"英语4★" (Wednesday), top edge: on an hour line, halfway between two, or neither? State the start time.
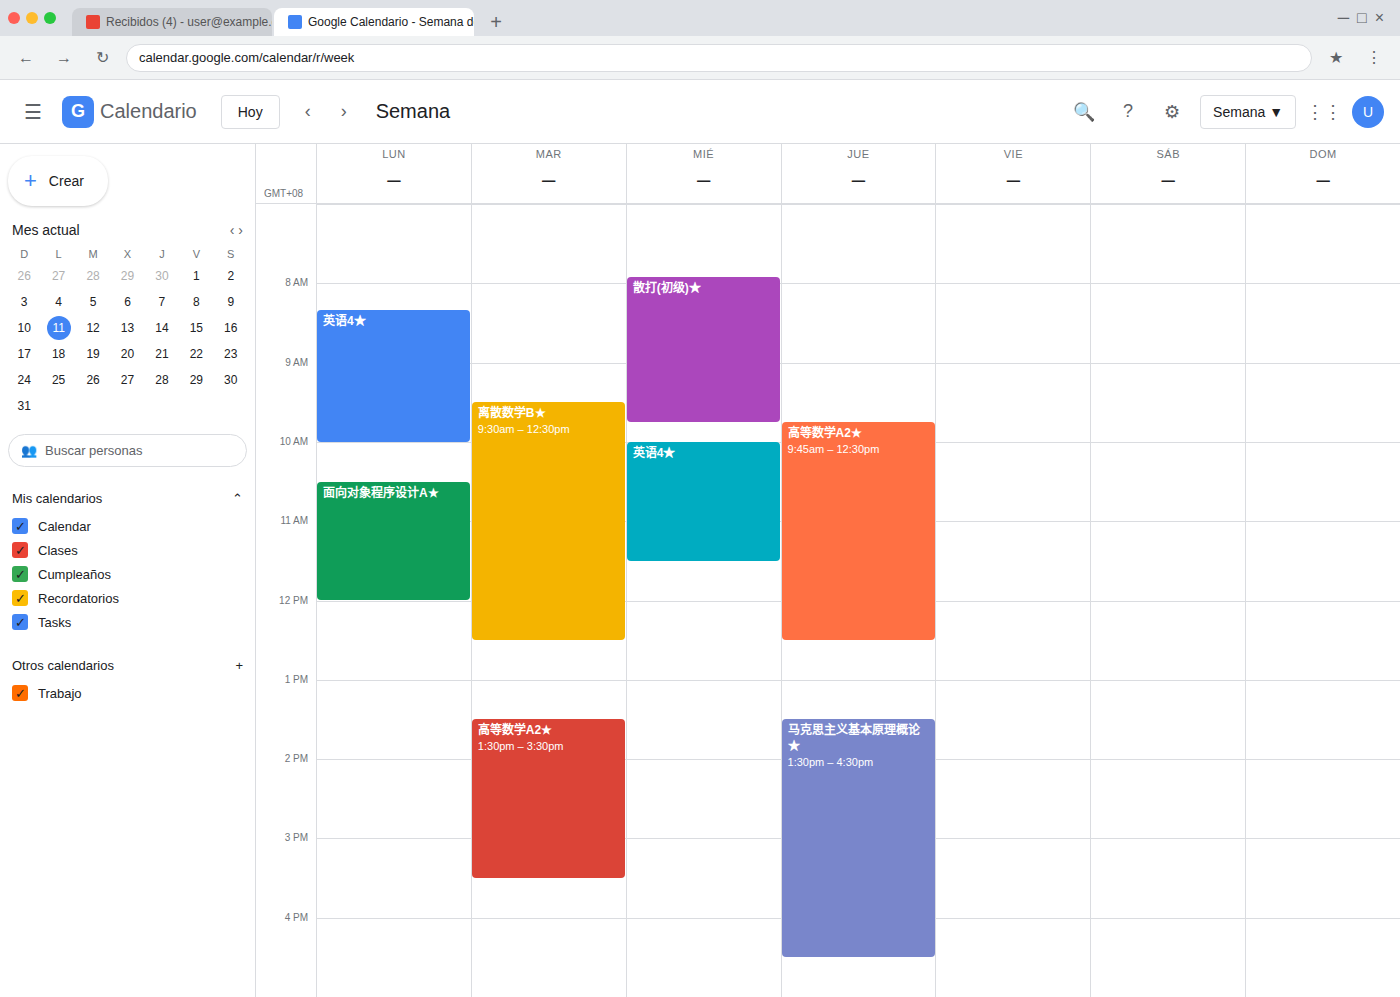
10:00 AM -- exactly on the 10 AM line.